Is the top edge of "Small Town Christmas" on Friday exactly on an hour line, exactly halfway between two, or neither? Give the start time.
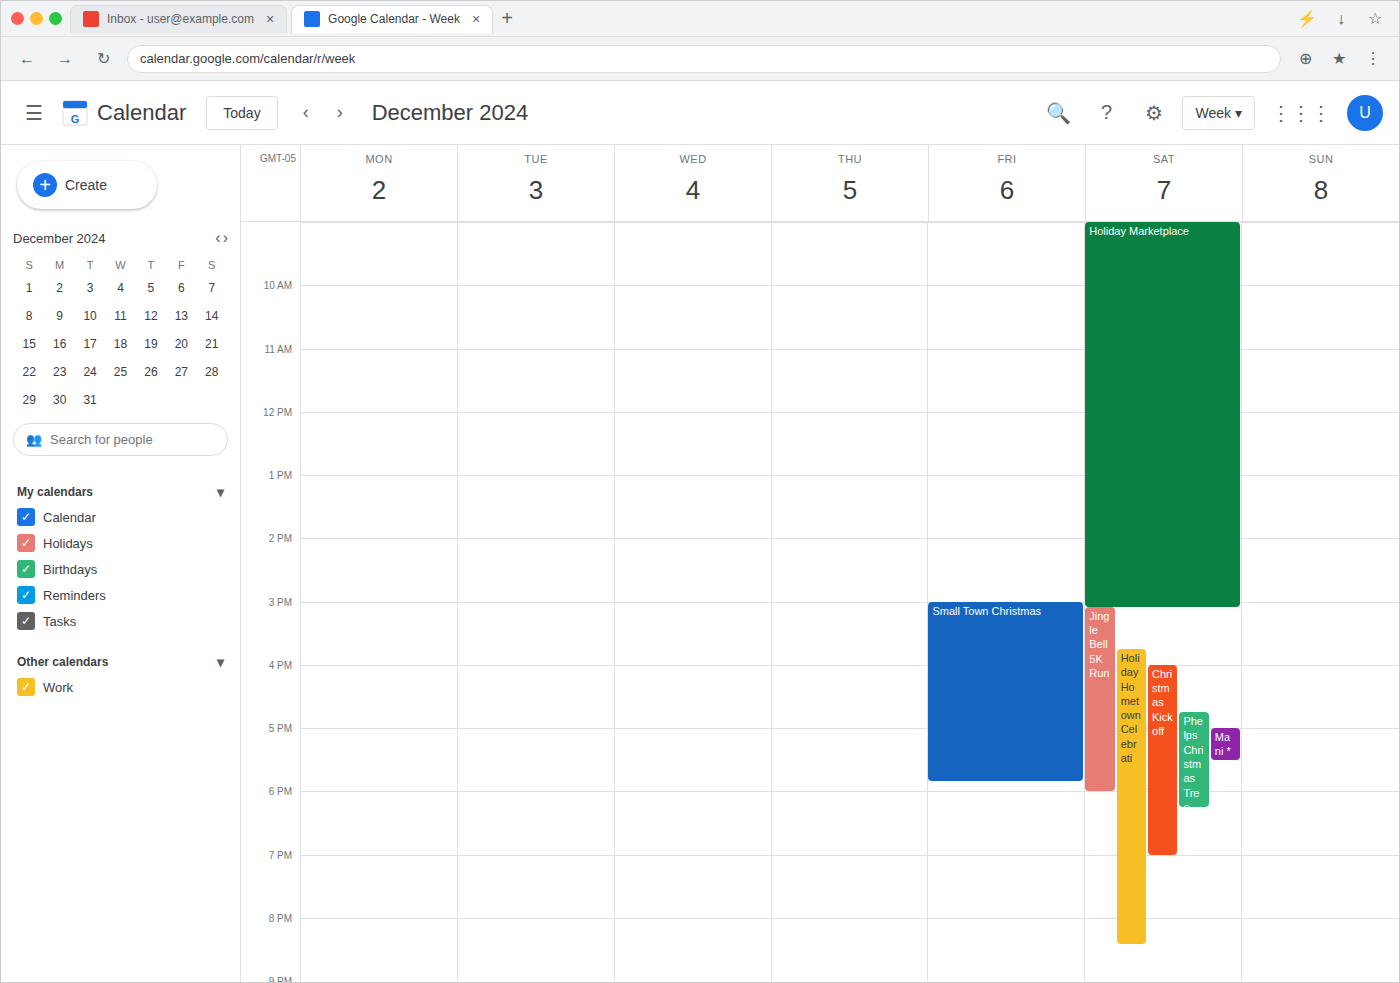
3:00 PM -- exactly on the 3 PM line.